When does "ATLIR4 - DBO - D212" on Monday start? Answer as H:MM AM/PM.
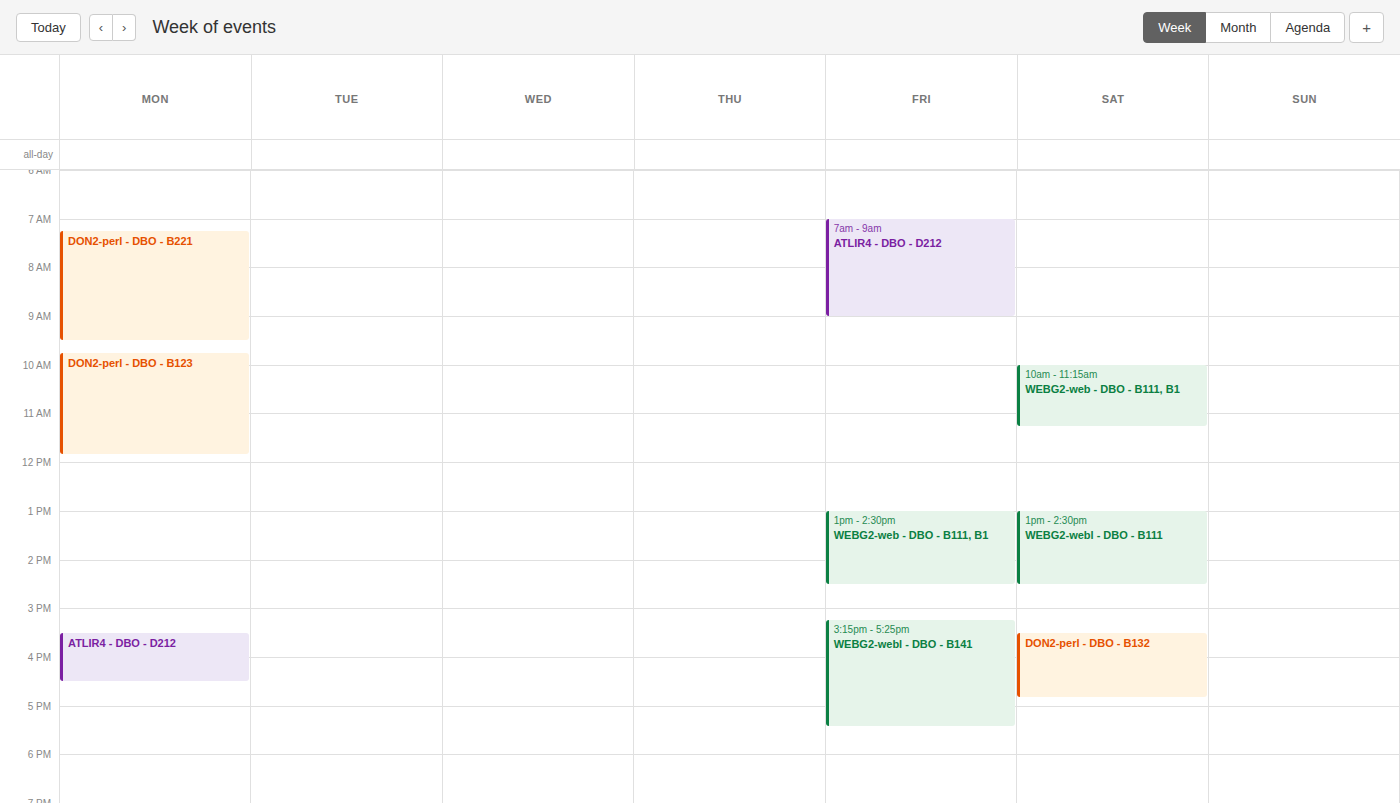
3:30 PM